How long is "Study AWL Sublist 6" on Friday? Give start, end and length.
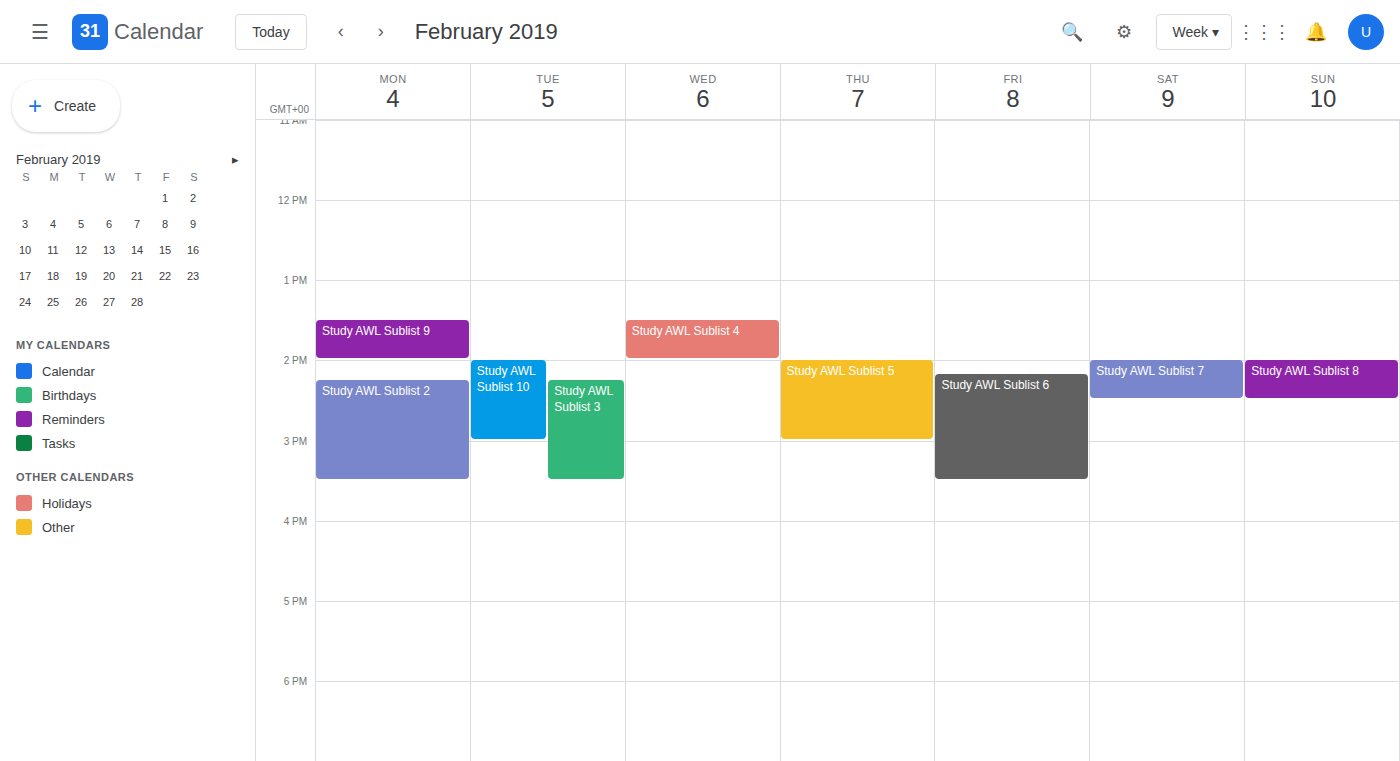
2:10 PM to 3:30 PM, 1 hour 20 minutes